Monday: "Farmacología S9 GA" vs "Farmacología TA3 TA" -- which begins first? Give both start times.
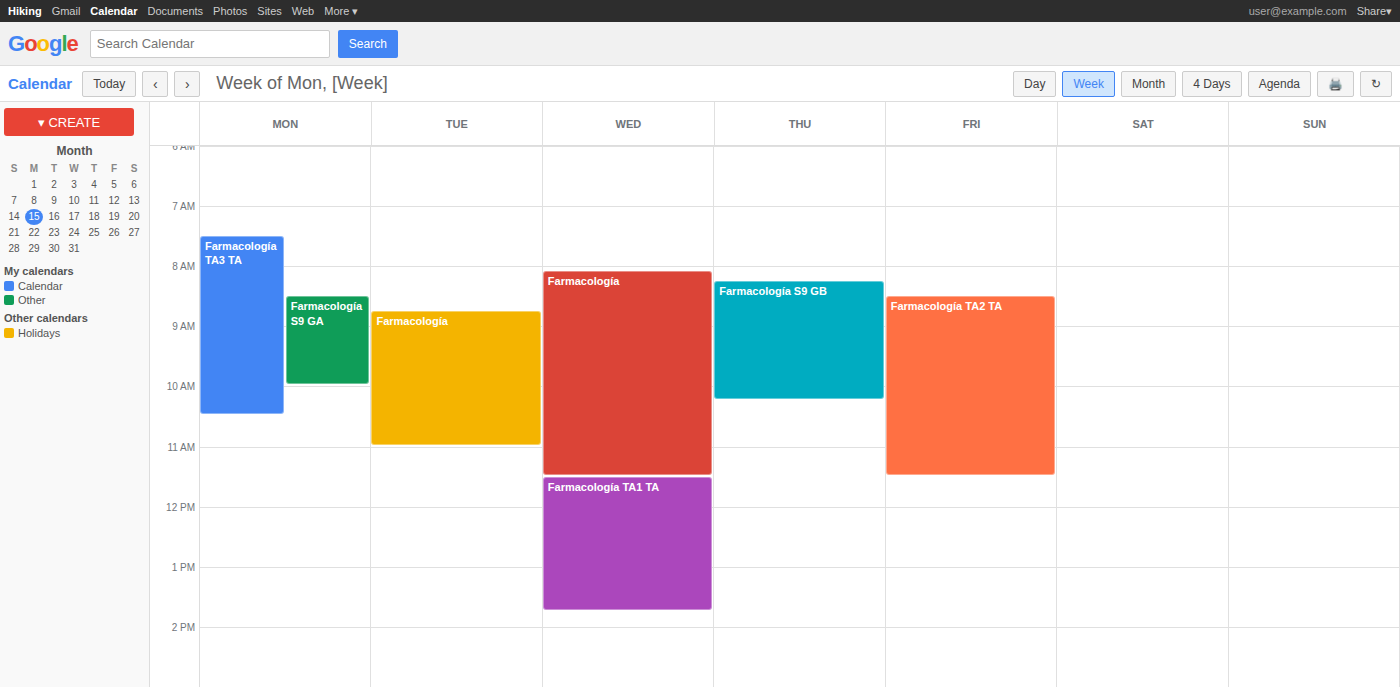
"Farmacología TA3 TA" 7:30 AM; "Farmacología S9 GA" 8:30 AM.